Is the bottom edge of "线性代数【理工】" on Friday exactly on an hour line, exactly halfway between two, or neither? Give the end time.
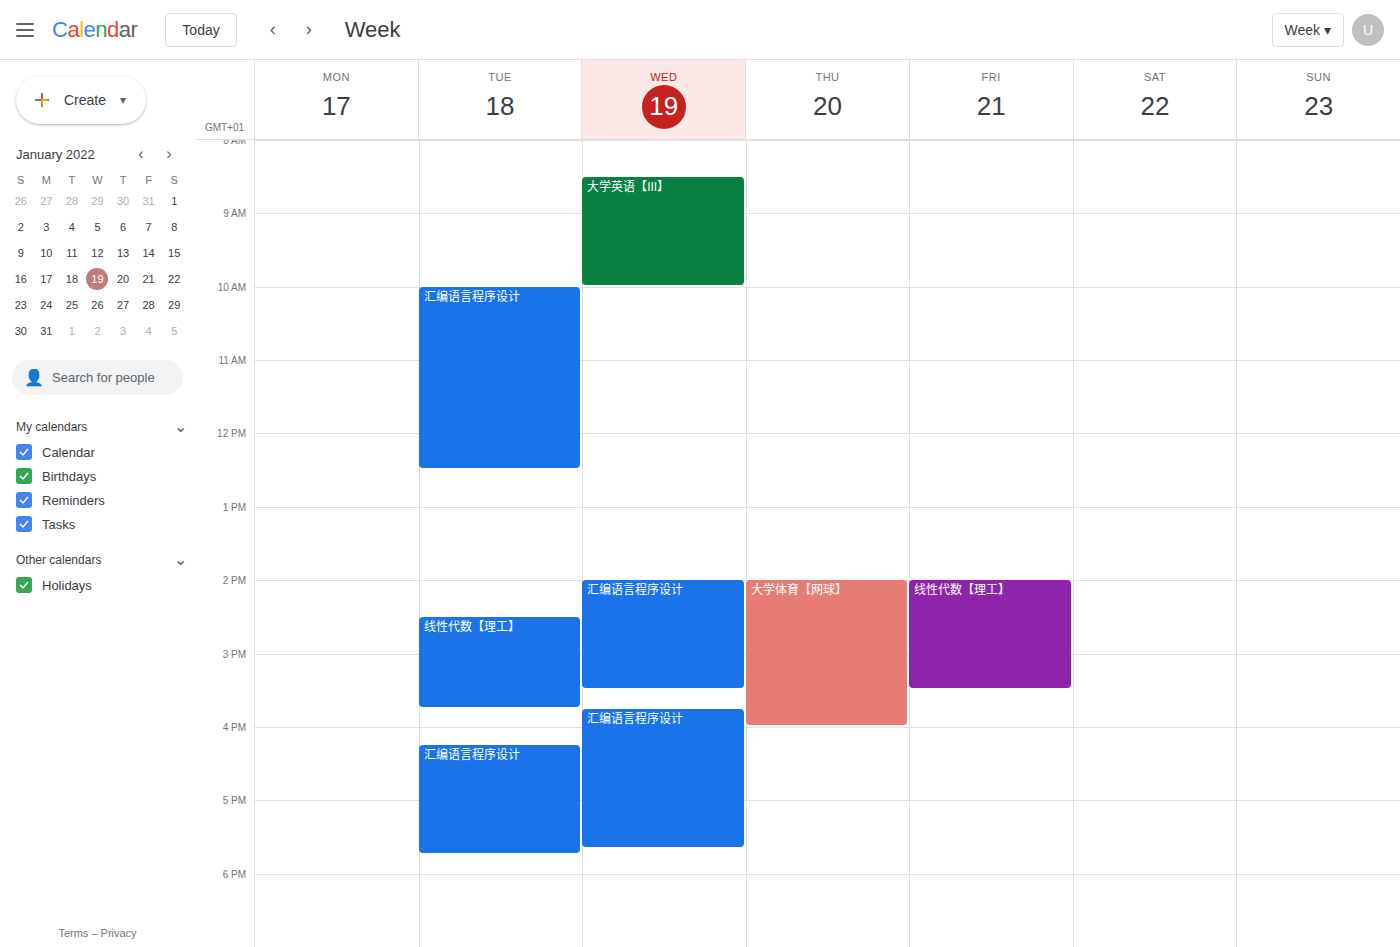
3:30 PM -- halfway between the 3 PM and 4 PM lines.